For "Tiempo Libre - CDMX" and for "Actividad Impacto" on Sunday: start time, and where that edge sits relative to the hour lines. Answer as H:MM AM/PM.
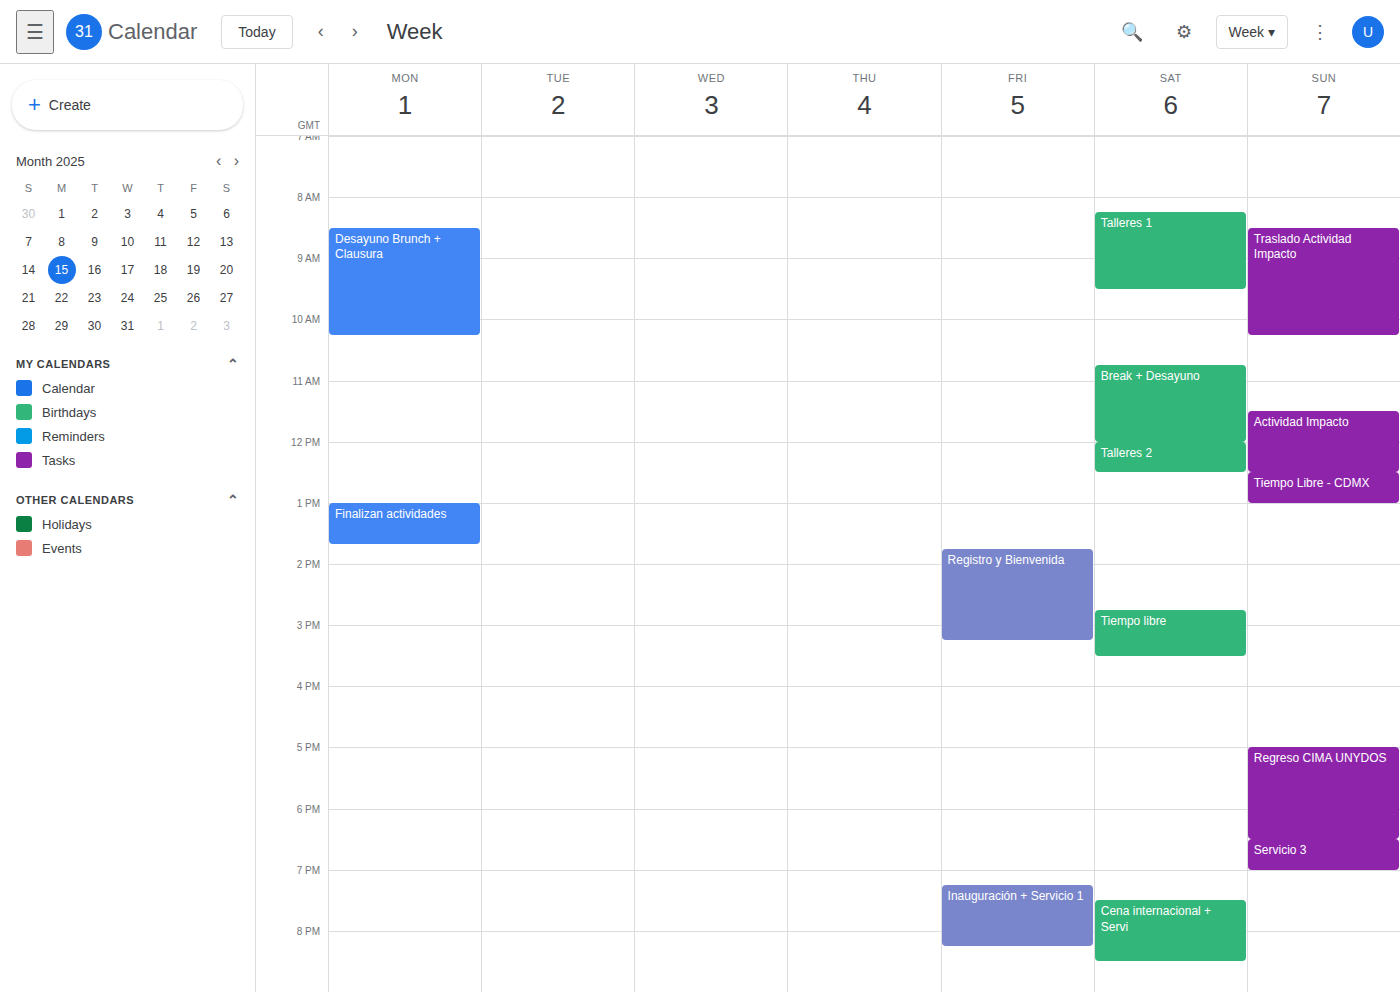
"Tiempo Libre - CDMX": 12:30 PM, halfway between the 12 PM and 1 PM lines. "Actividad Impacto": 11:30 AM, halfway between the 11 AM and 12 PM lines.